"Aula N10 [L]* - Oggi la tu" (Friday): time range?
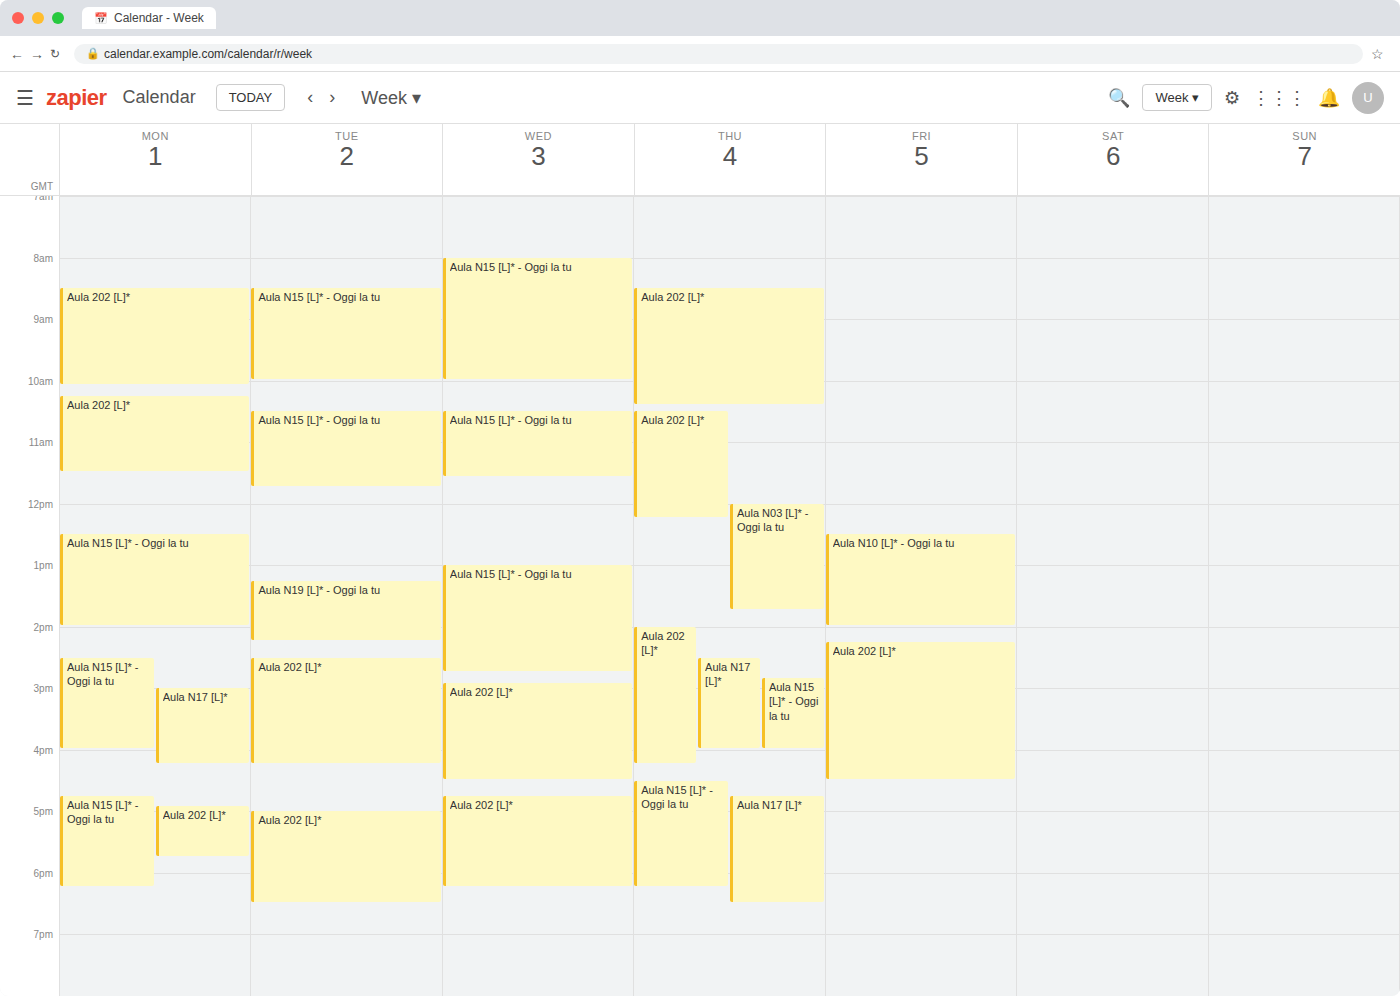
12:30 PM to 2:00 PM